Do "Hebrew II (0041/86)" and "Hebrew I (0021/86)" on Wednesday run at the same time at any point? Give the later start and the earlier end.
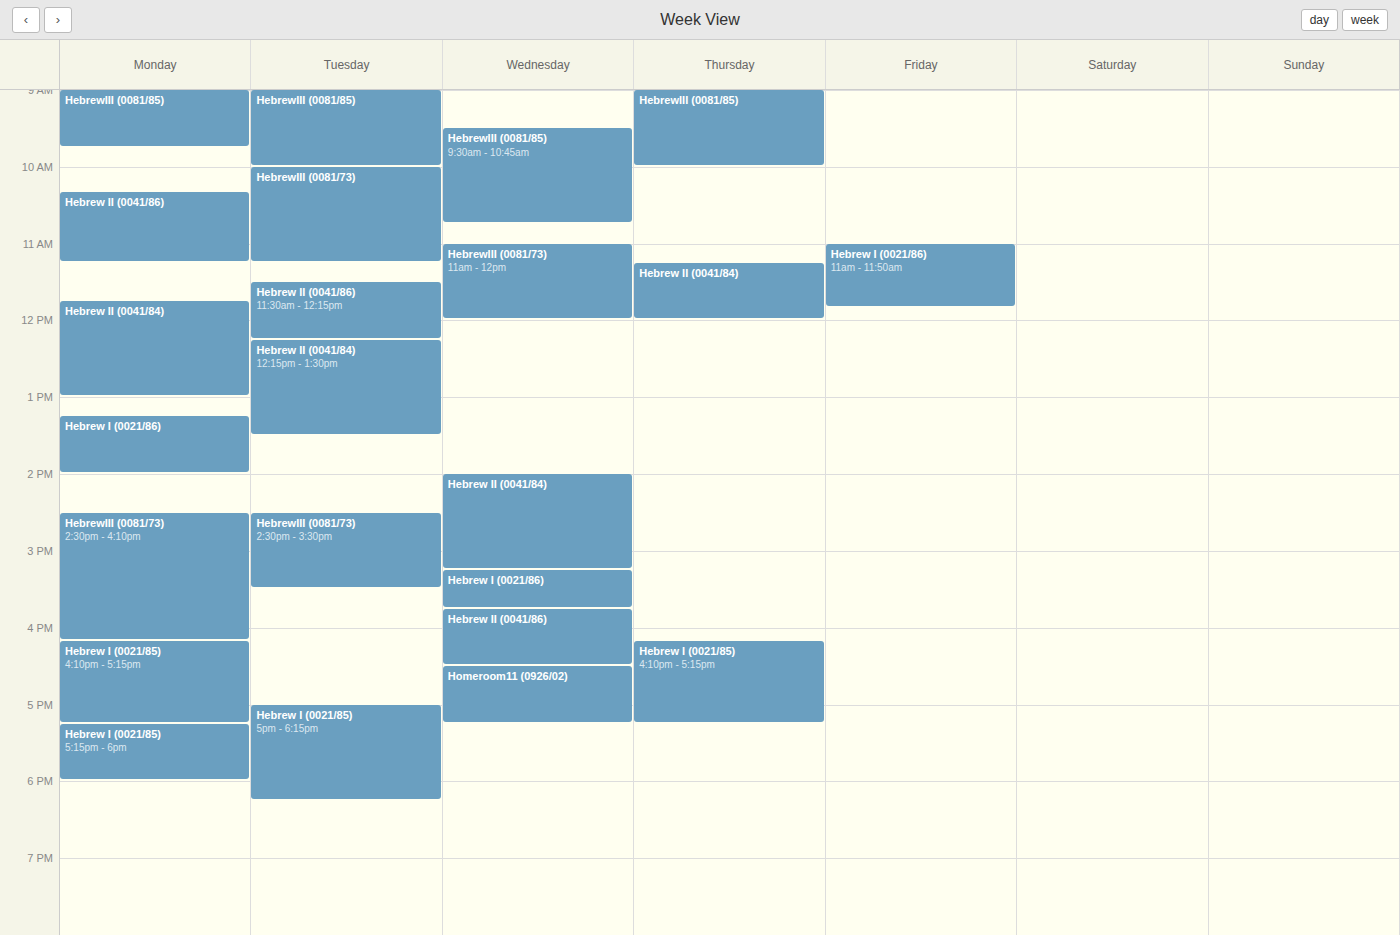
"Hebrew I (0021/86)" ends at 3:45 PM, exactly when "Hebrew II (0041/86)" starts -- they touch but do not overlap.